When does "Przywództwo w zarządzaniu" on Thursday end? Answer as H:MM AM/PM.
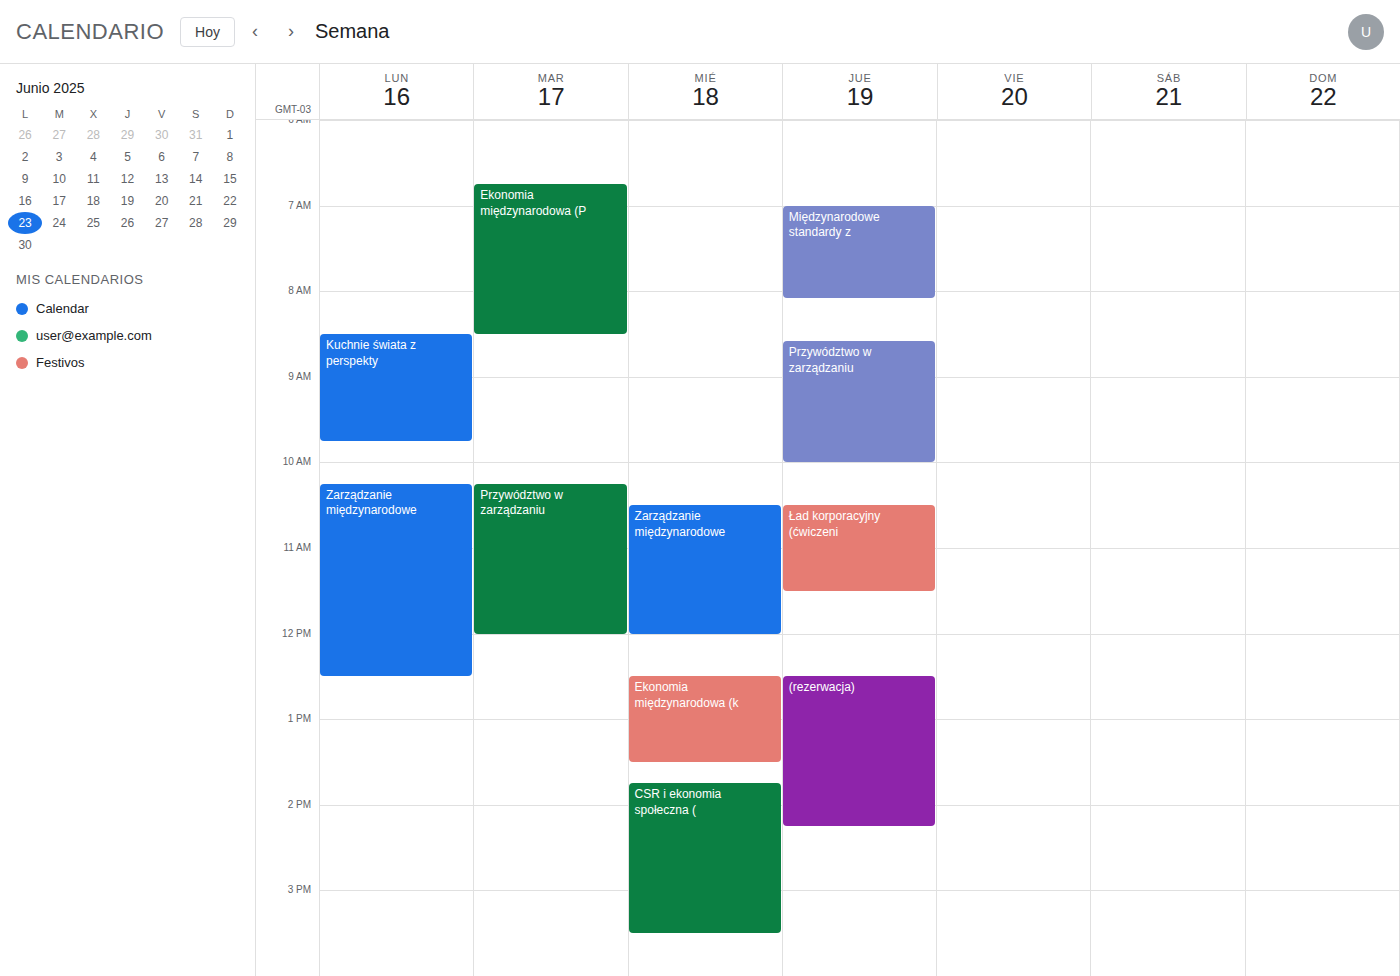
10:00 AM